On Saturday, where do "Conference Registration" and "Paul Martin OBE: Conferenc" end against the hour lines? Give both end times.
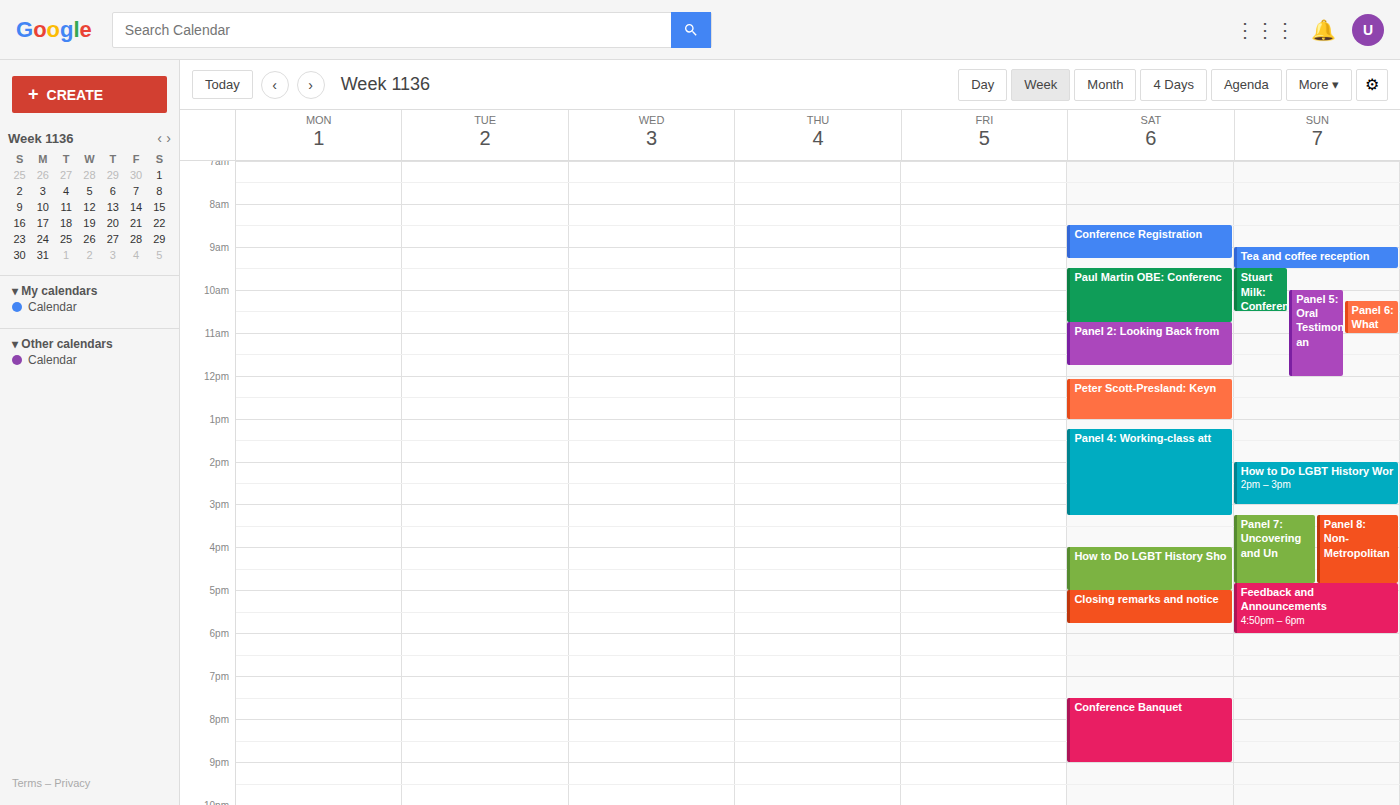
"Conference Registration": 9:15 AM, neither: a quarter of the way from the 9 AM line to the 10 AM line. "Paul Martin OBE: Conferenc": 10:45 AM, neither: three quarters of the way from the 10 AM line to the 11 AM line.